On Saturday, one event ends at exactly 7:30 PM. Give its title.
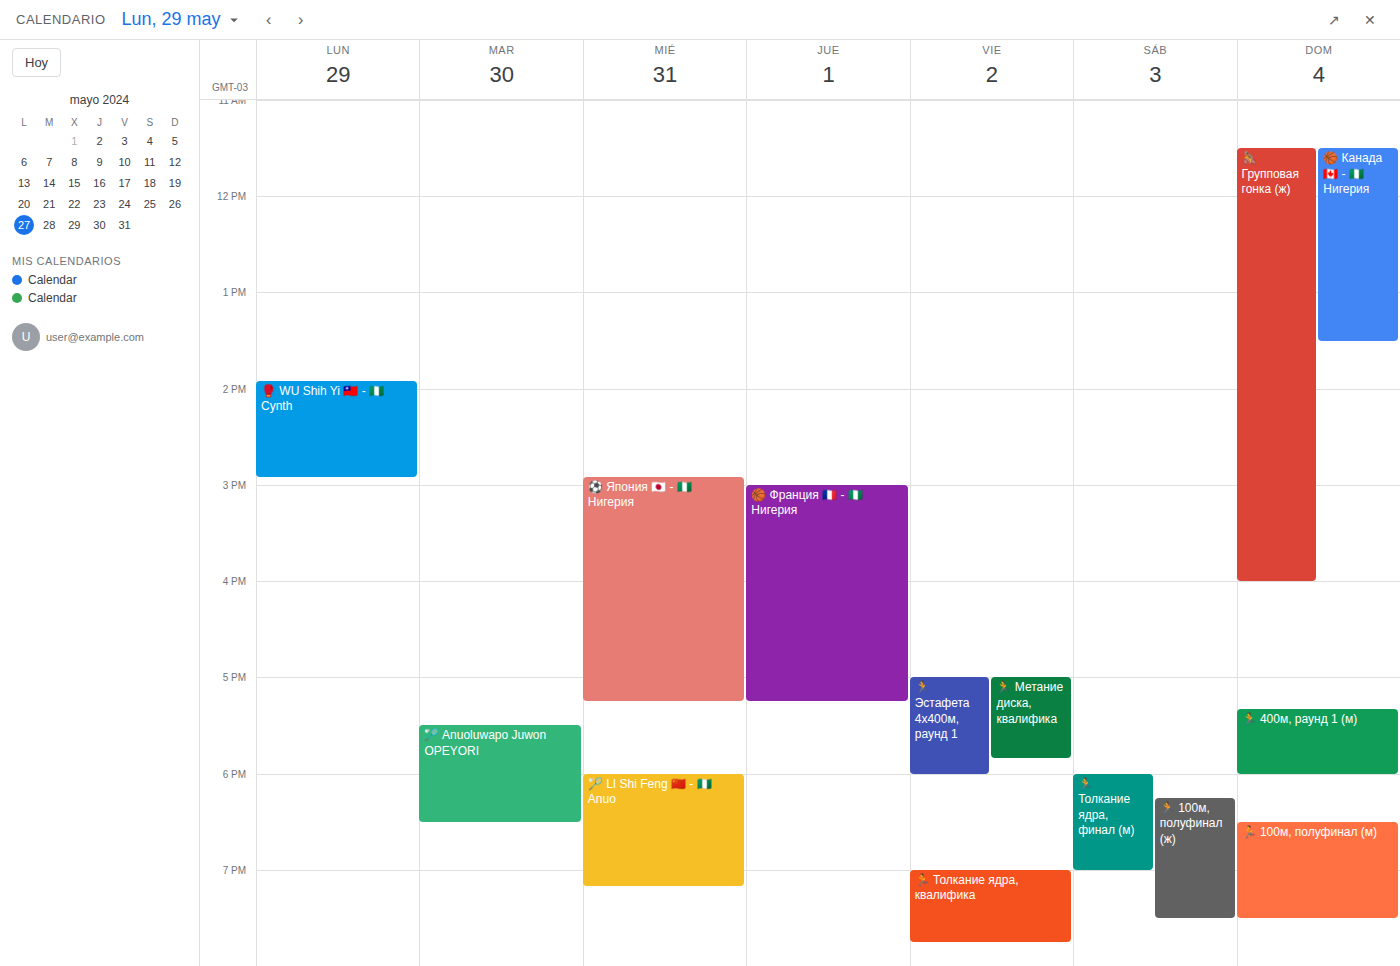
"🏃 100м, полуфинал (ж)"